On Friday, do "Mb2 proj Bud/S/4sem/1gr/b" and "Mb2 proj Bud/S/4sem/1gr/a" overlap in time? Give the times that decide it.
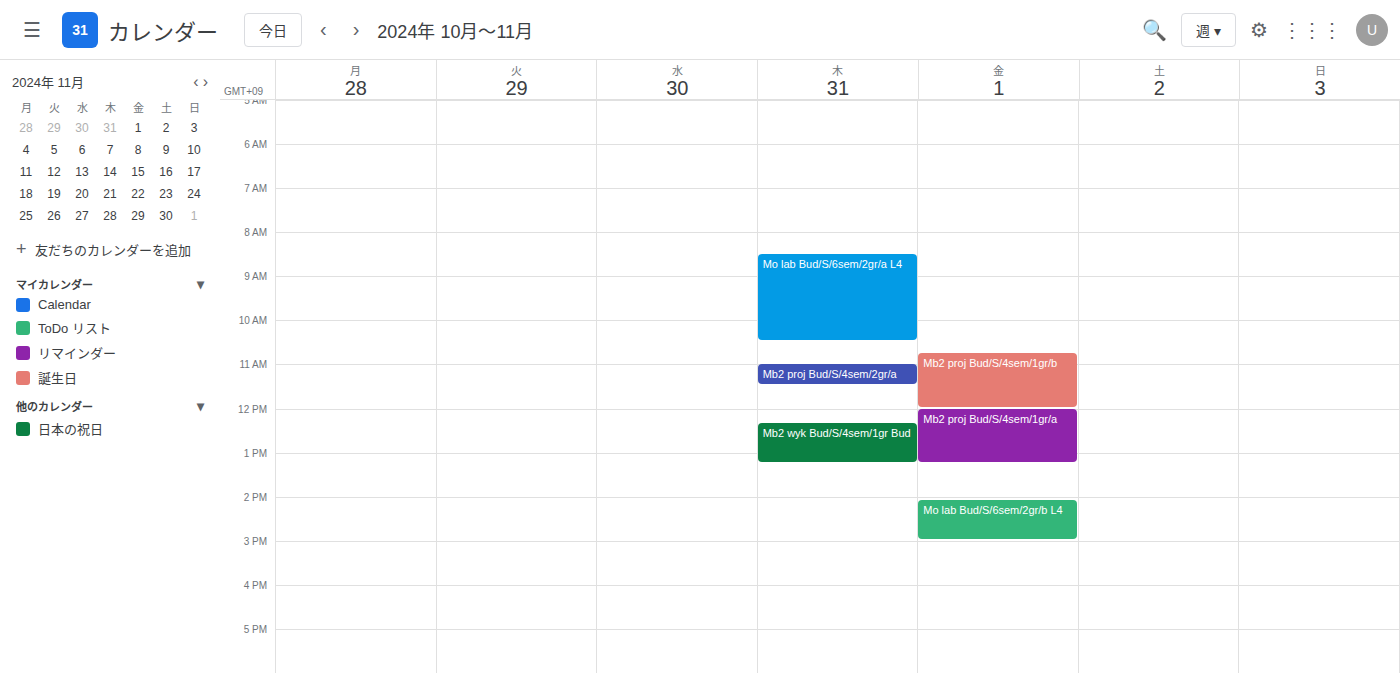
"Mb2 proj Bud/S/4sem/1gr/b" ends at 12:00 PM, exactly when "Mb2 proj Bud/S/4sem/1gr/a" starts -- they touch but do not overlap.